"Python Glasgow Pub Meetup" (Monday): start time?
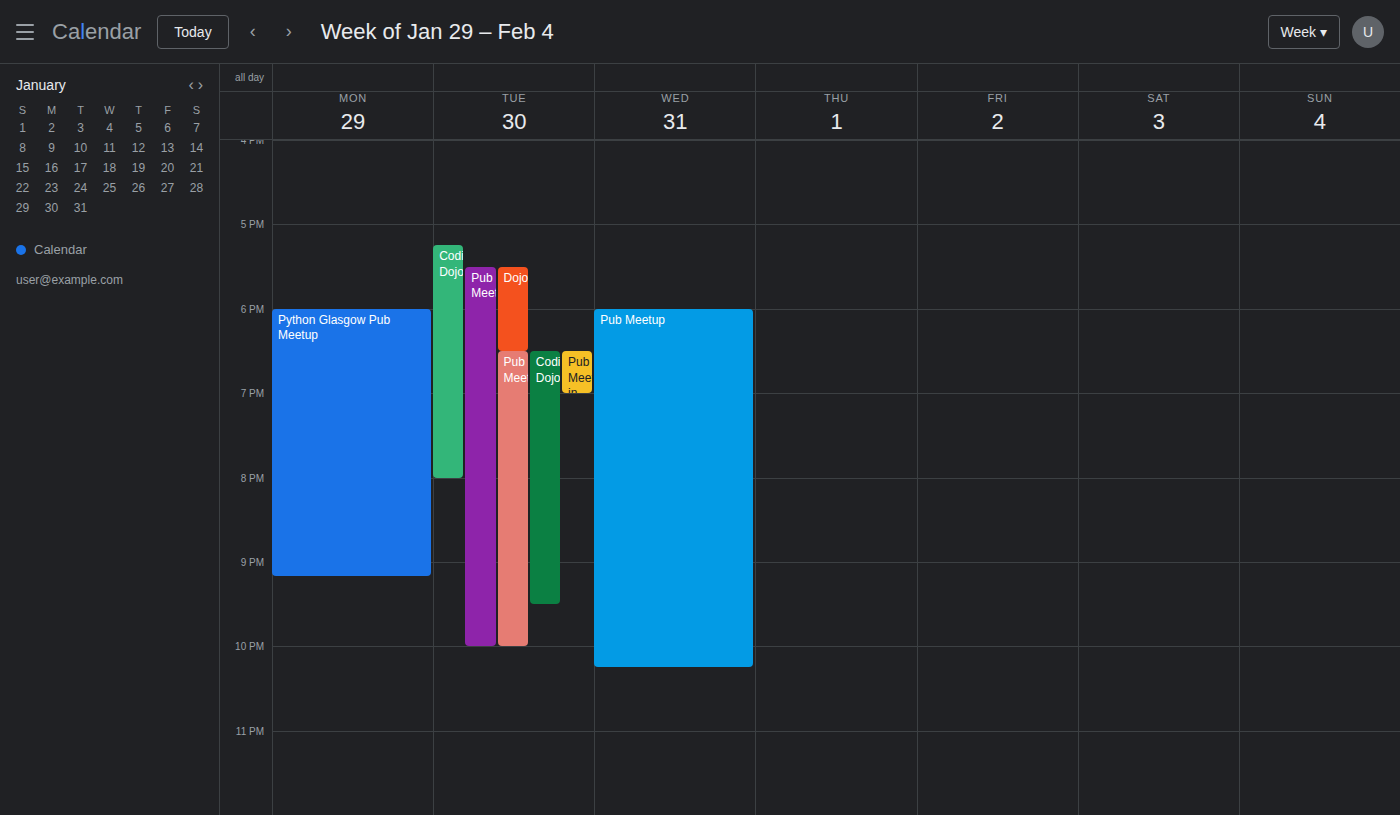
6:00 PM